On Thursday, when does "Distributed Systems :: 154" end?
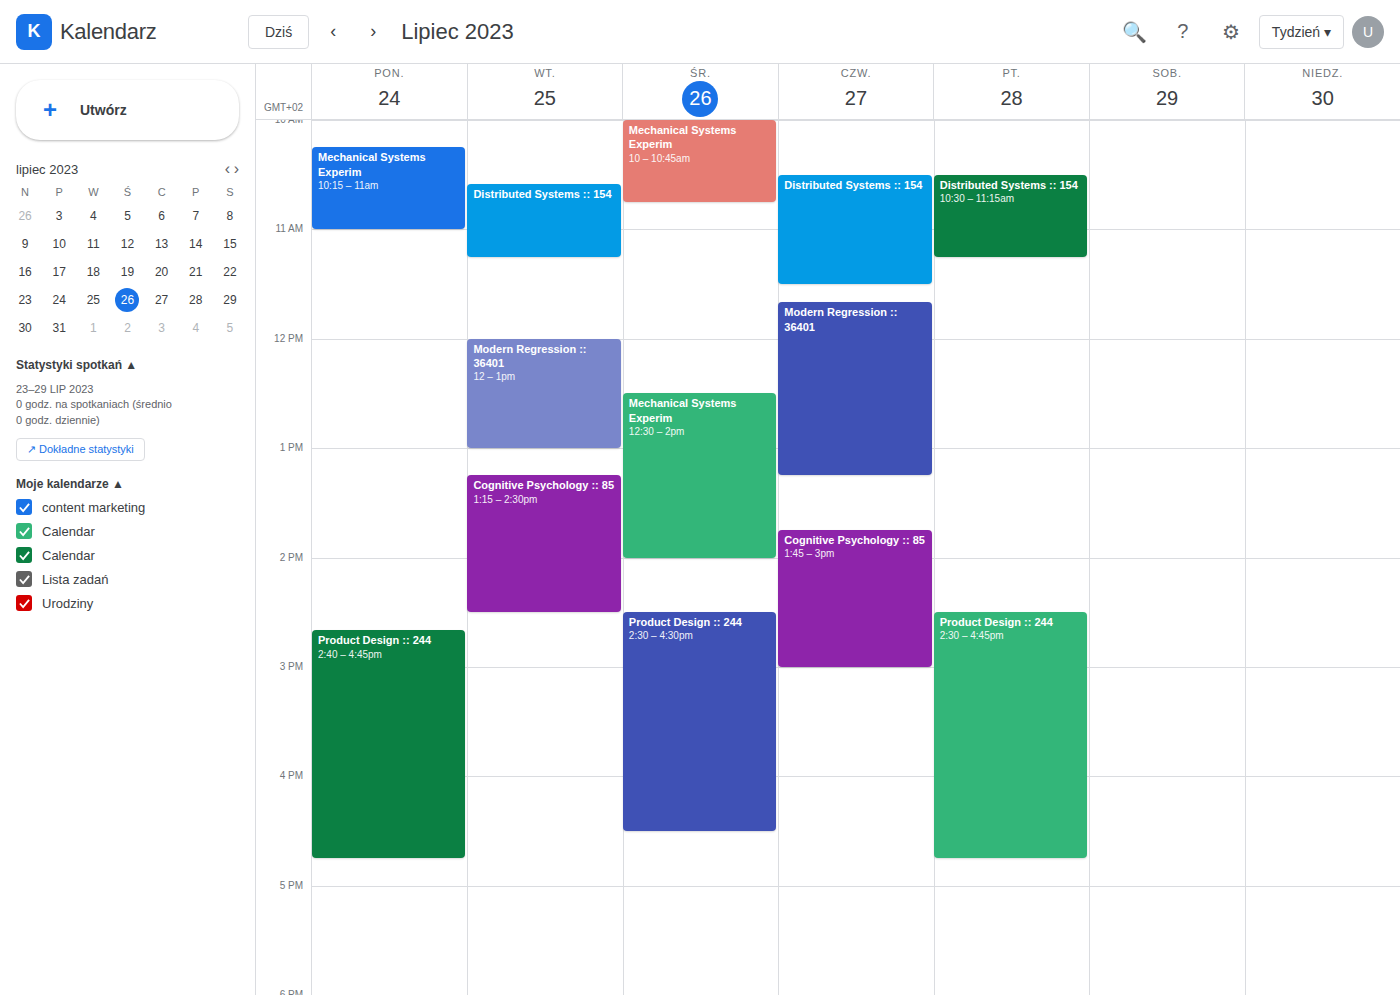
11:30